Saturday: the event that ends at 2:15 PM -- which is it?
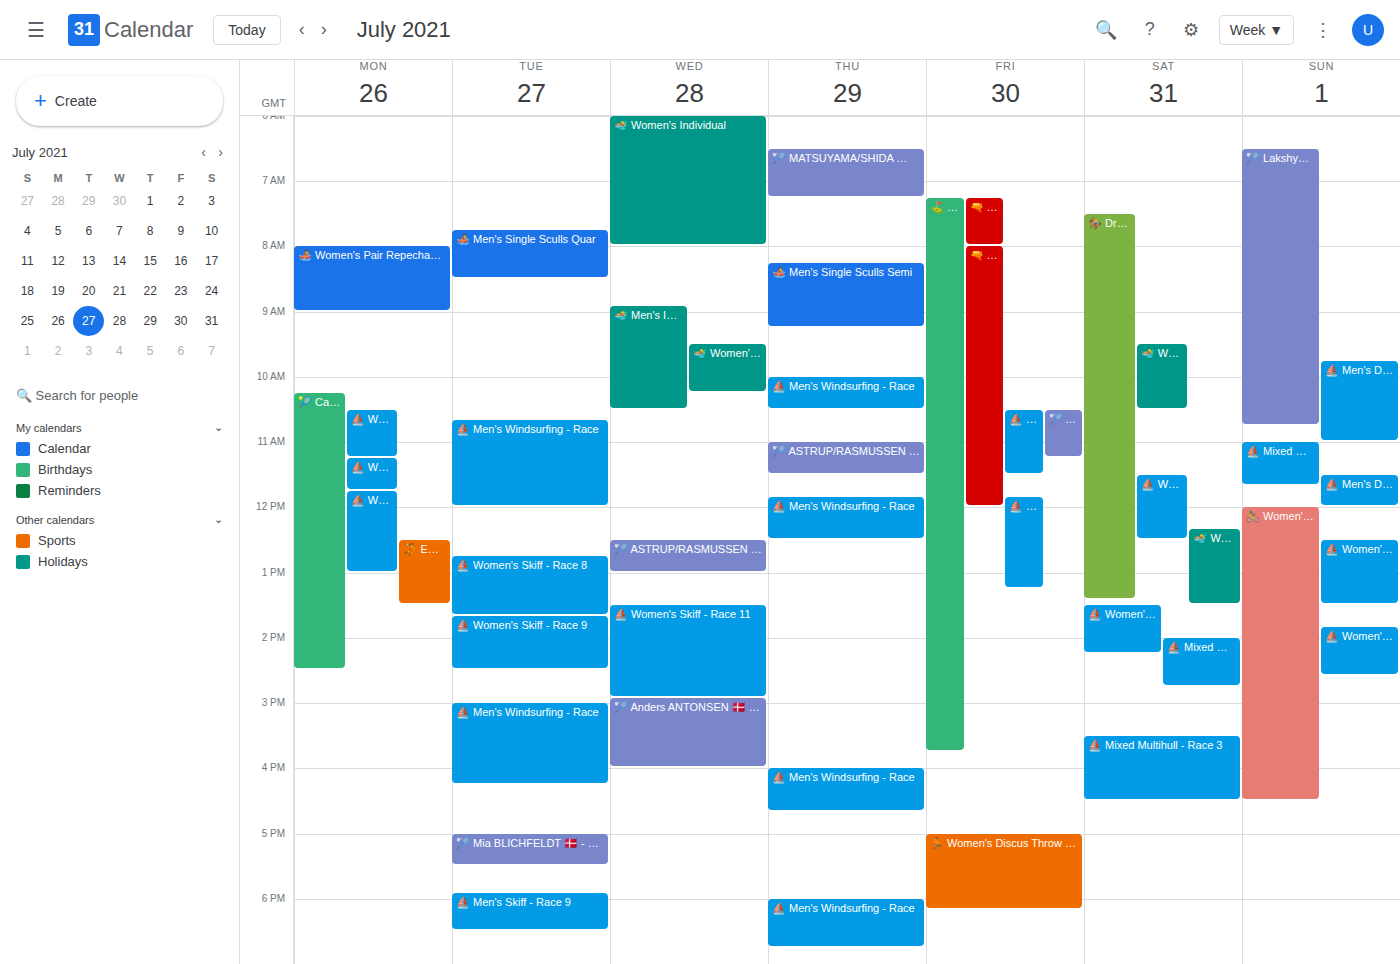
"⛵ Women's Dinghy - Race 5"